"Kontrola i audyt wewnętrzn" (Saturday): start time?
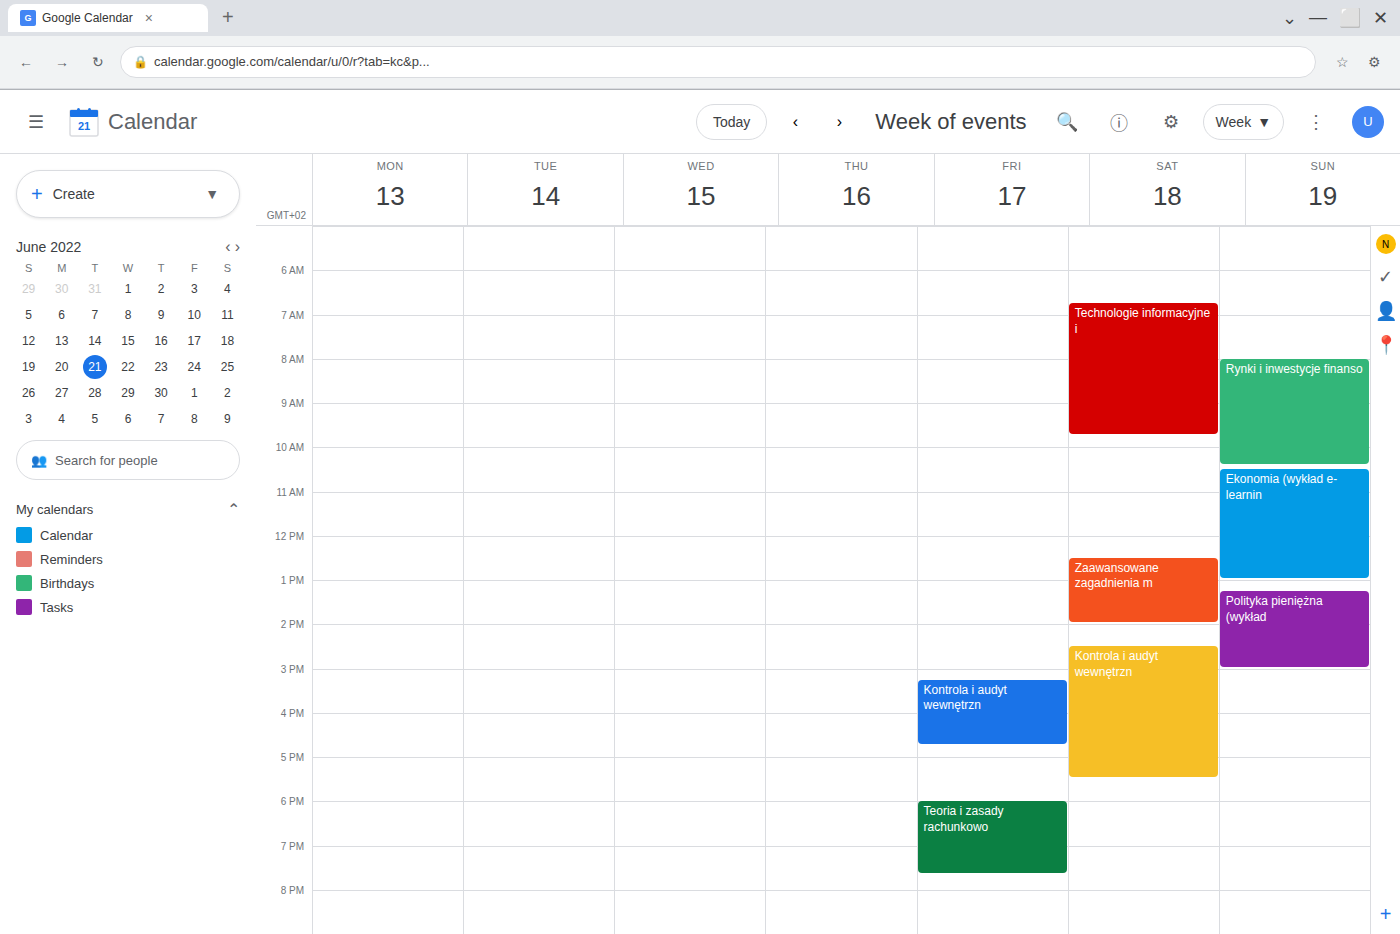
2:30 PM